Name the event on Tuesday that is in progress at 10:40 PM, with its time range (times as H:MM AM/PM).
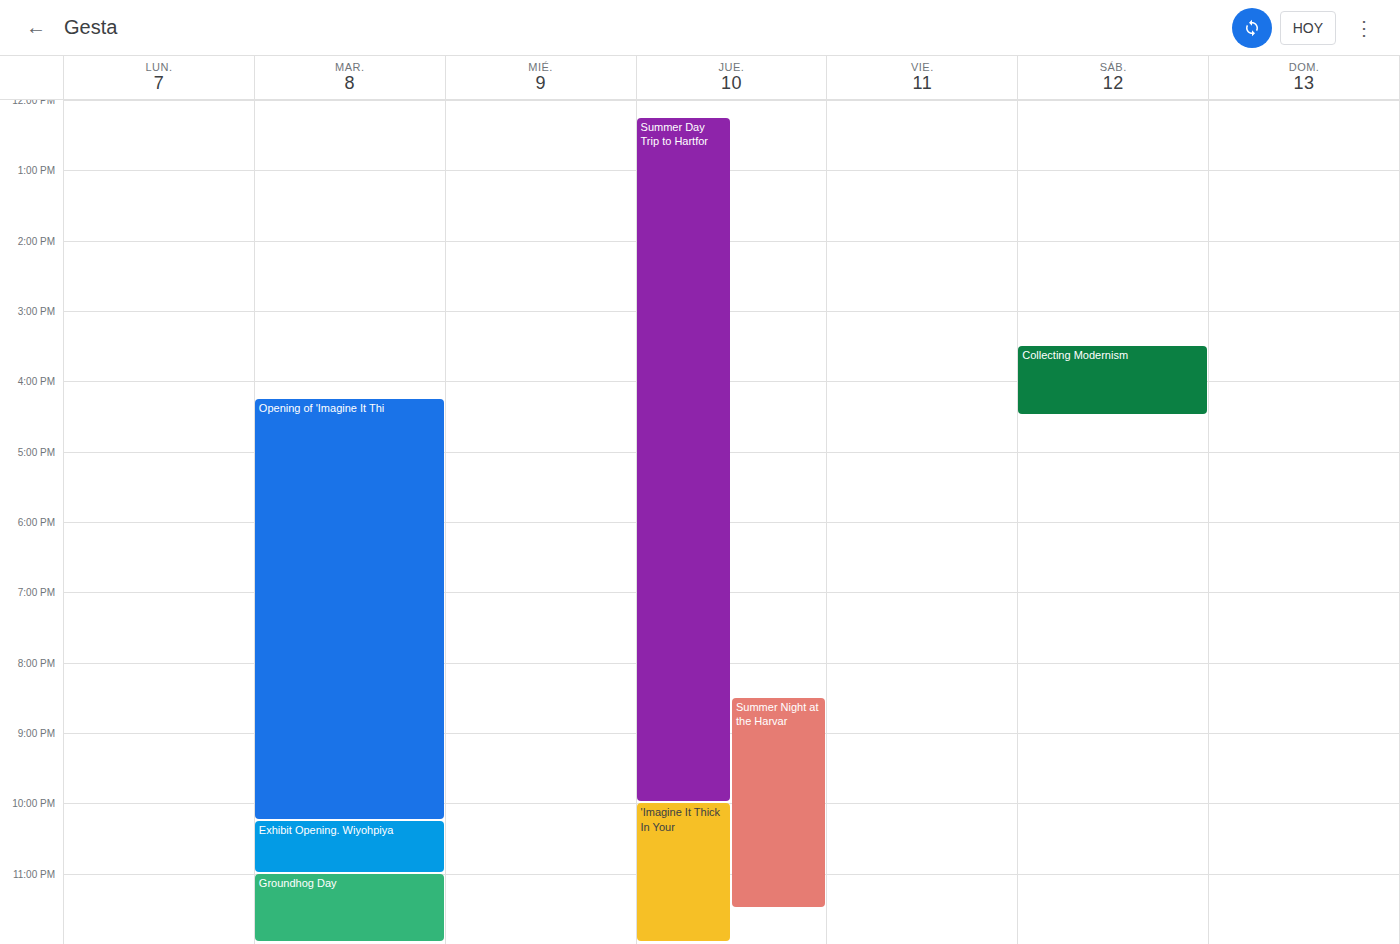
"Exhibit Opening. Wiyohpiya", 10:15 PM to 11:00 PM